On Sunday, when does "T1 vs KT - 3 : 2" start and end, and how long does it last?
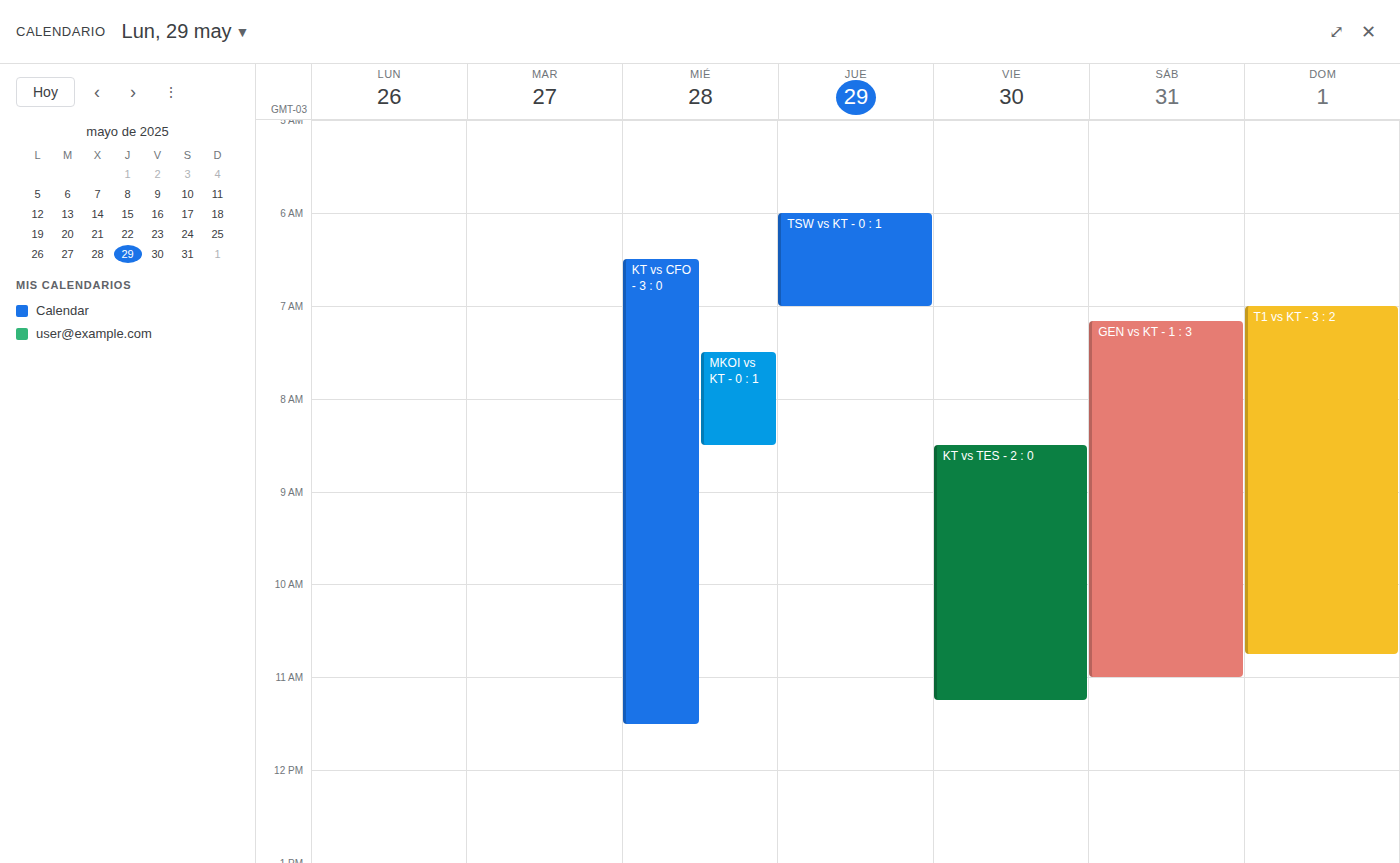
07:00 to 10:45, 3 hours 45 minutes